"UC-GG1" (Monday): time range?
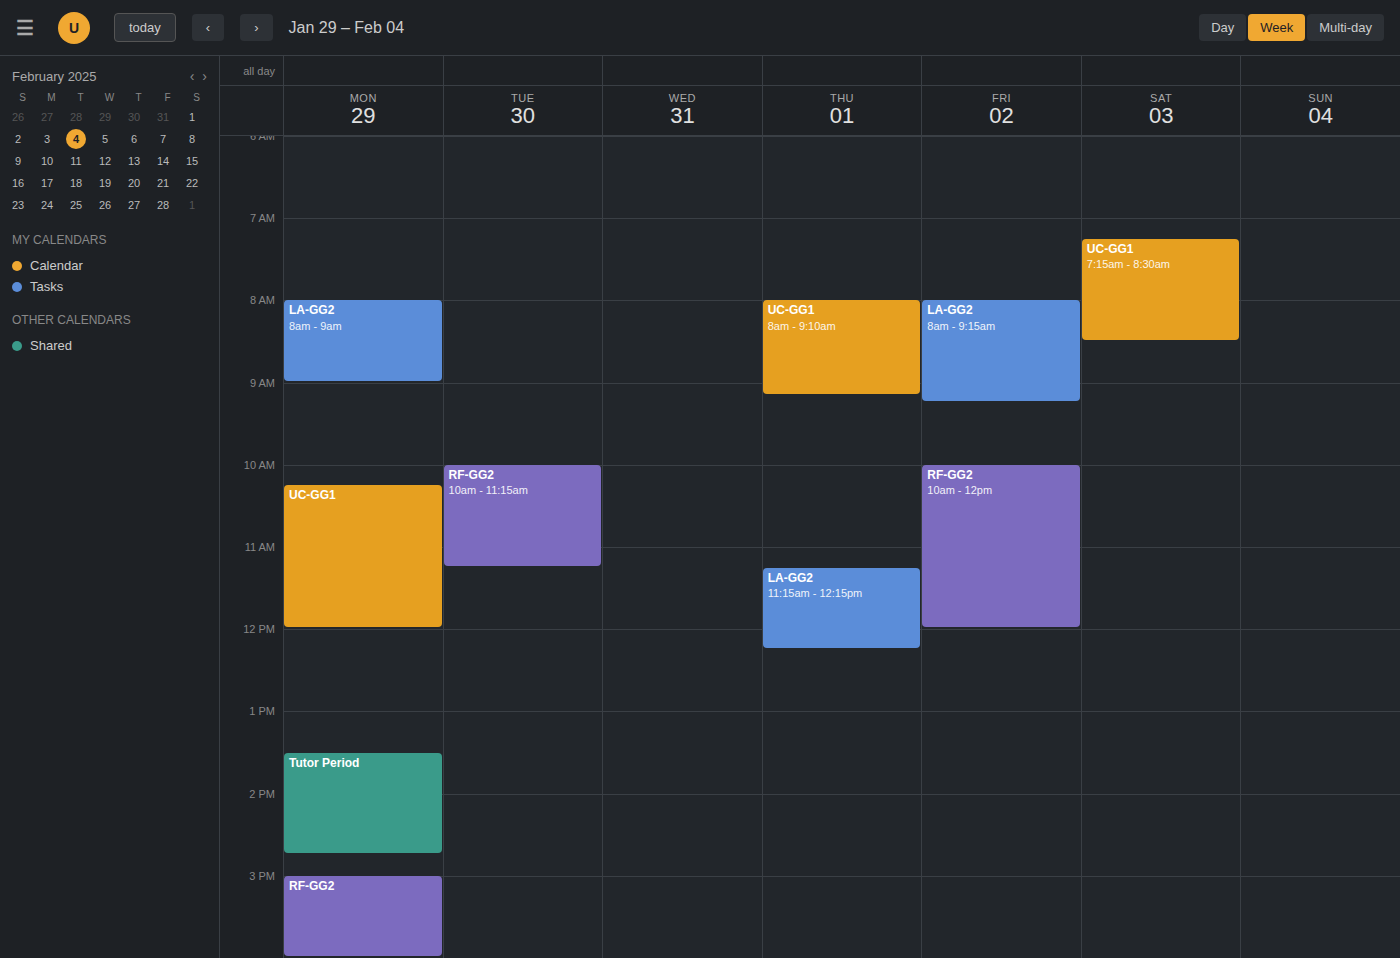
10:15 AM to 12:00 PM